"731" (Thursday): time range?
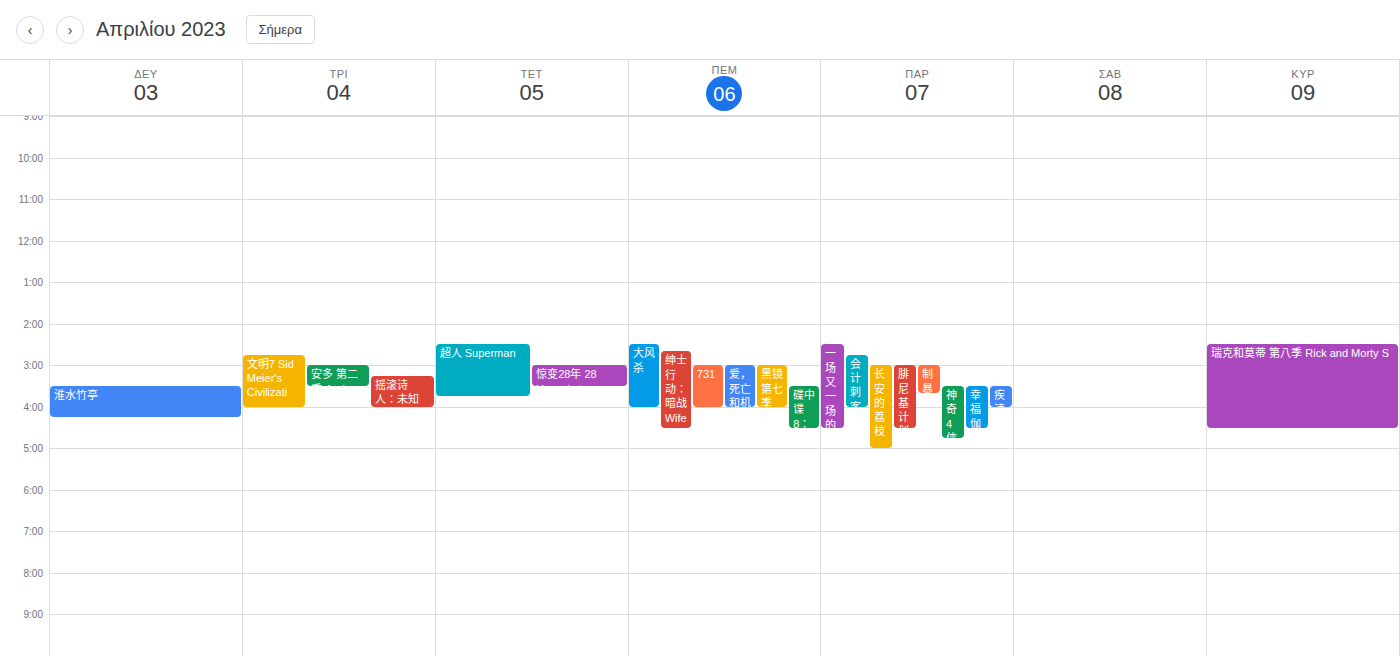
3:00 PM to 4:00 PM